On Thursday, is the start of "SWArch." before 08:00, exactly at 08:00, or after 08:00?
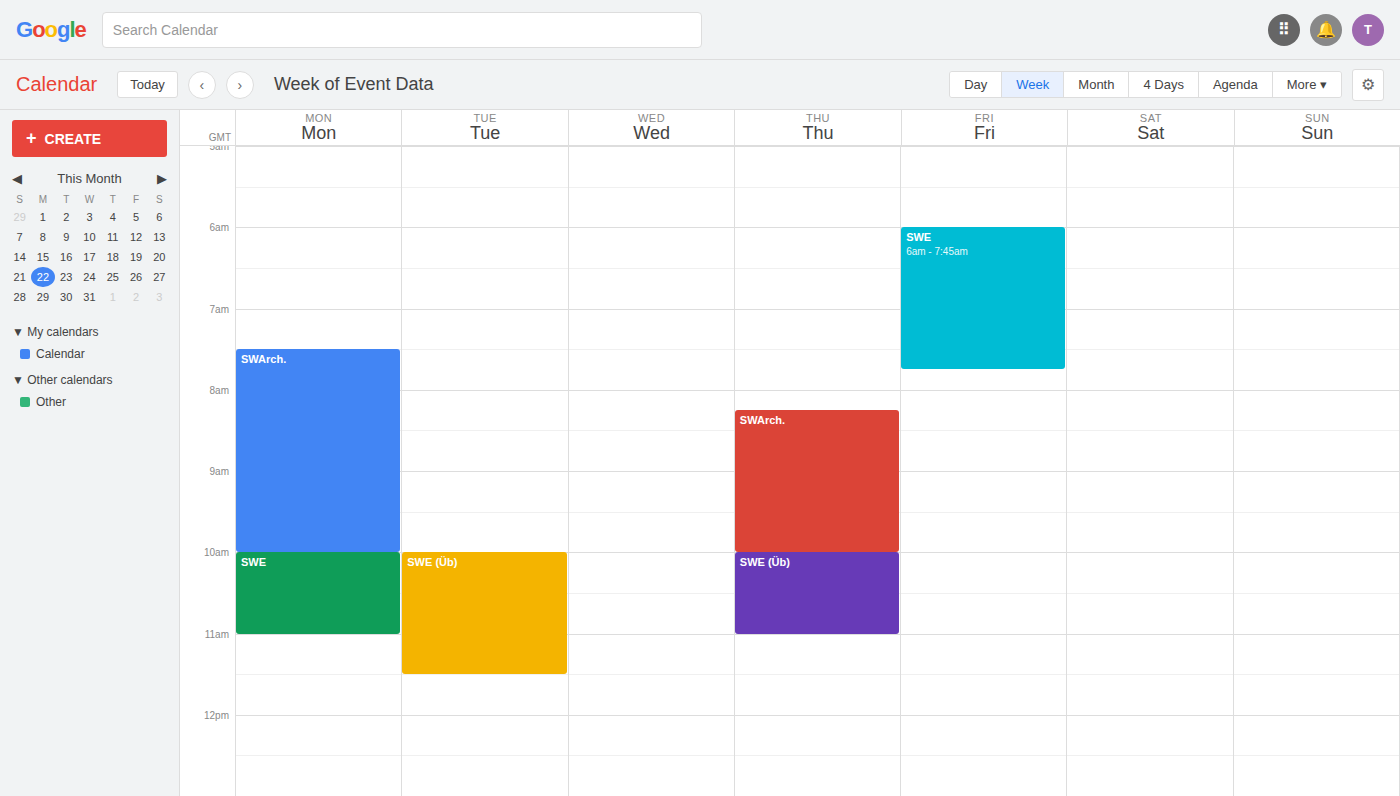
08:15 -- after 08:00, 15 minutes below the 08:00 line.